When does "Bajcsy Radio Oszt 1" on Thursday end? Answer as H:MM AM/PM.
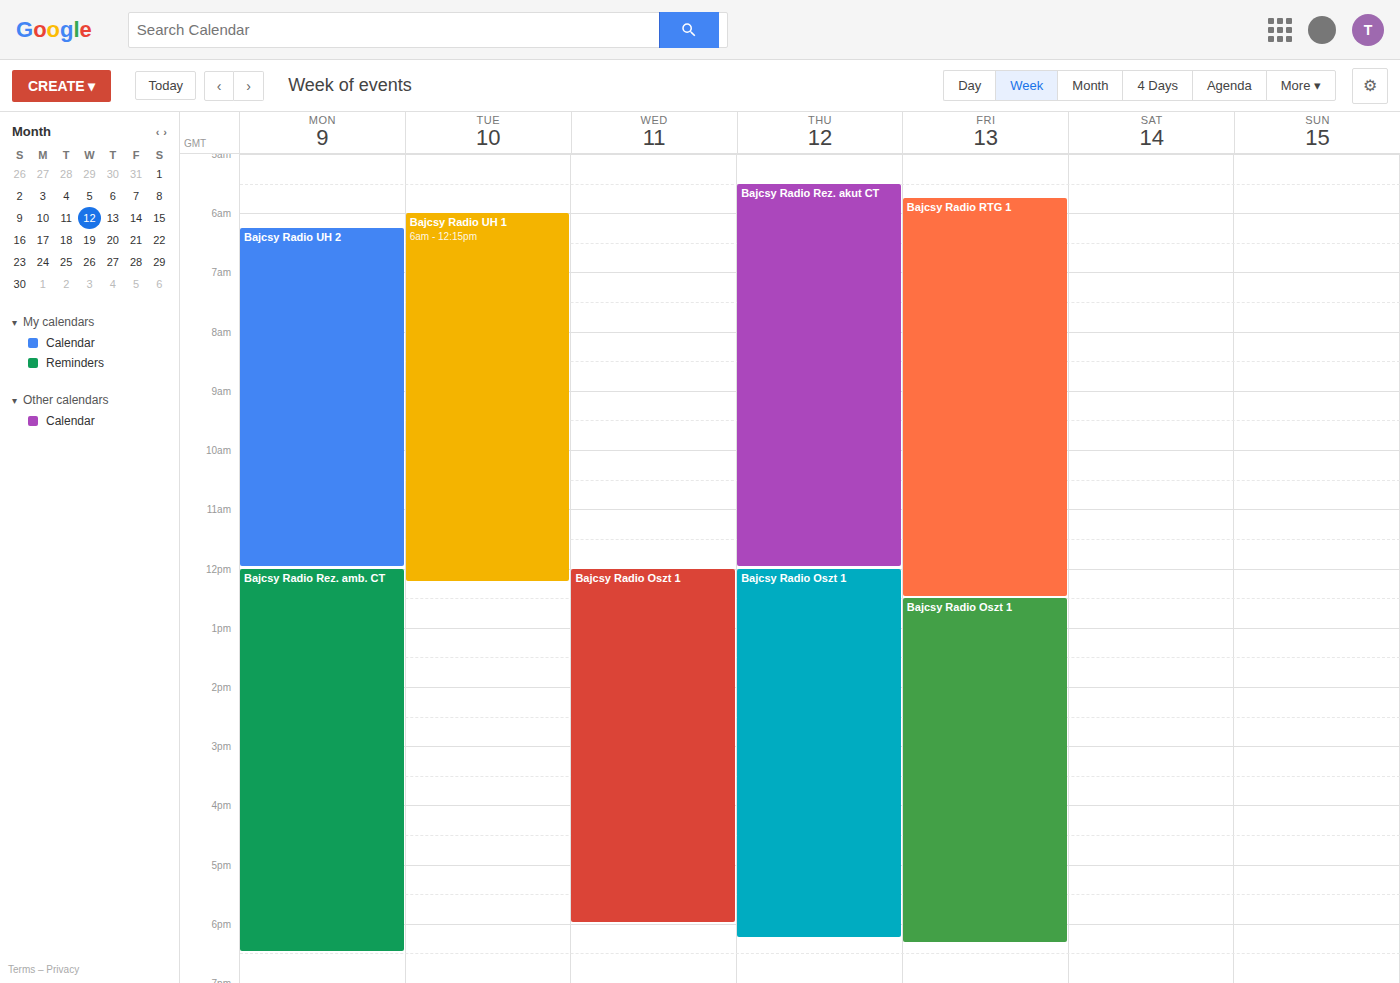
6:15 PM